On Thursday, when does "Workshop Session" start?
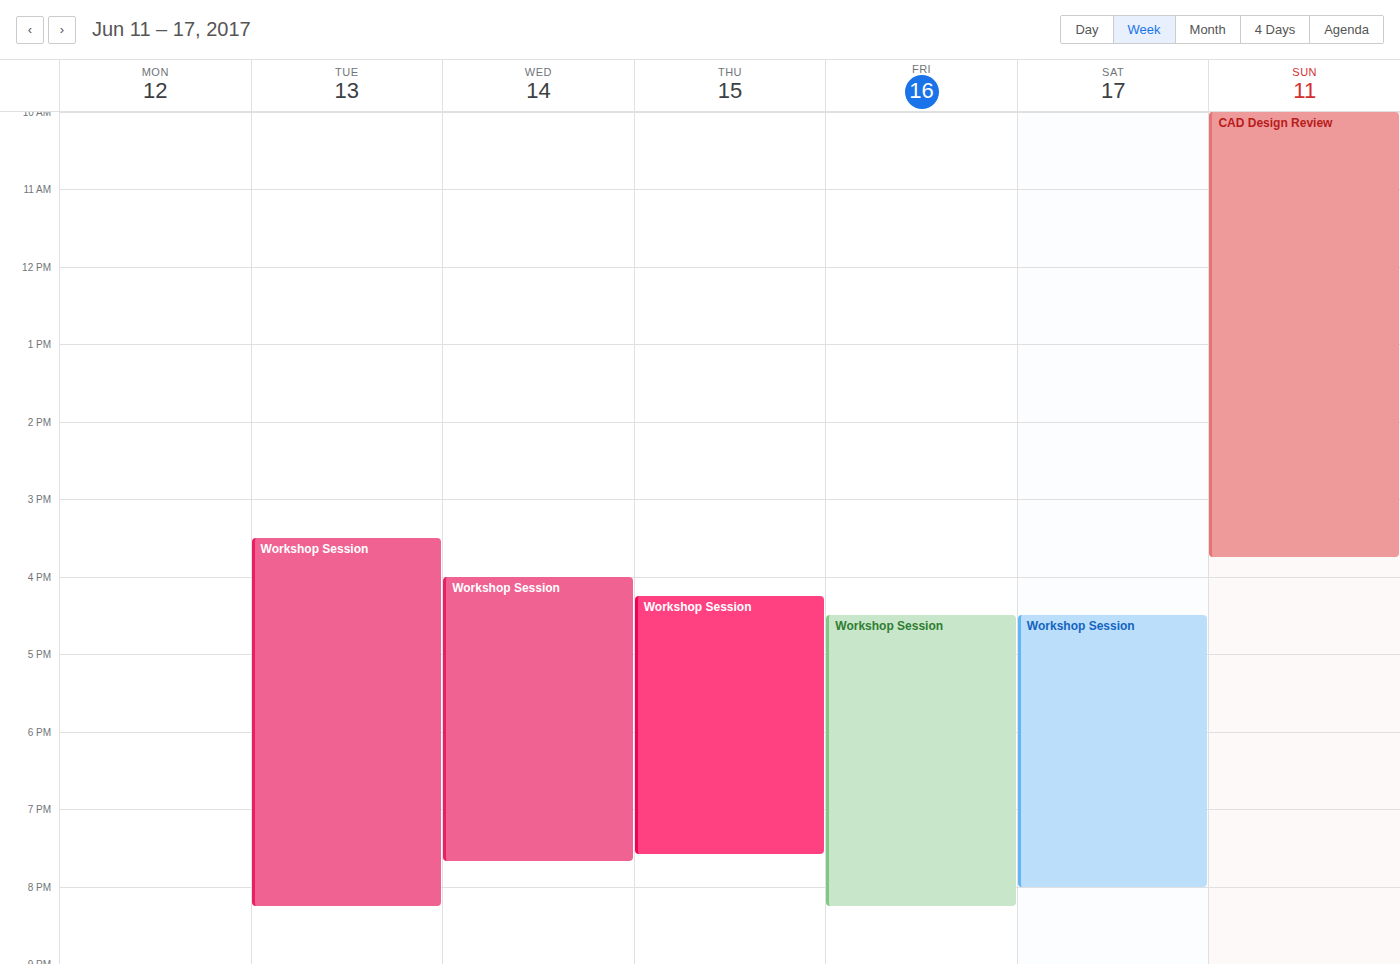
4:15 PM